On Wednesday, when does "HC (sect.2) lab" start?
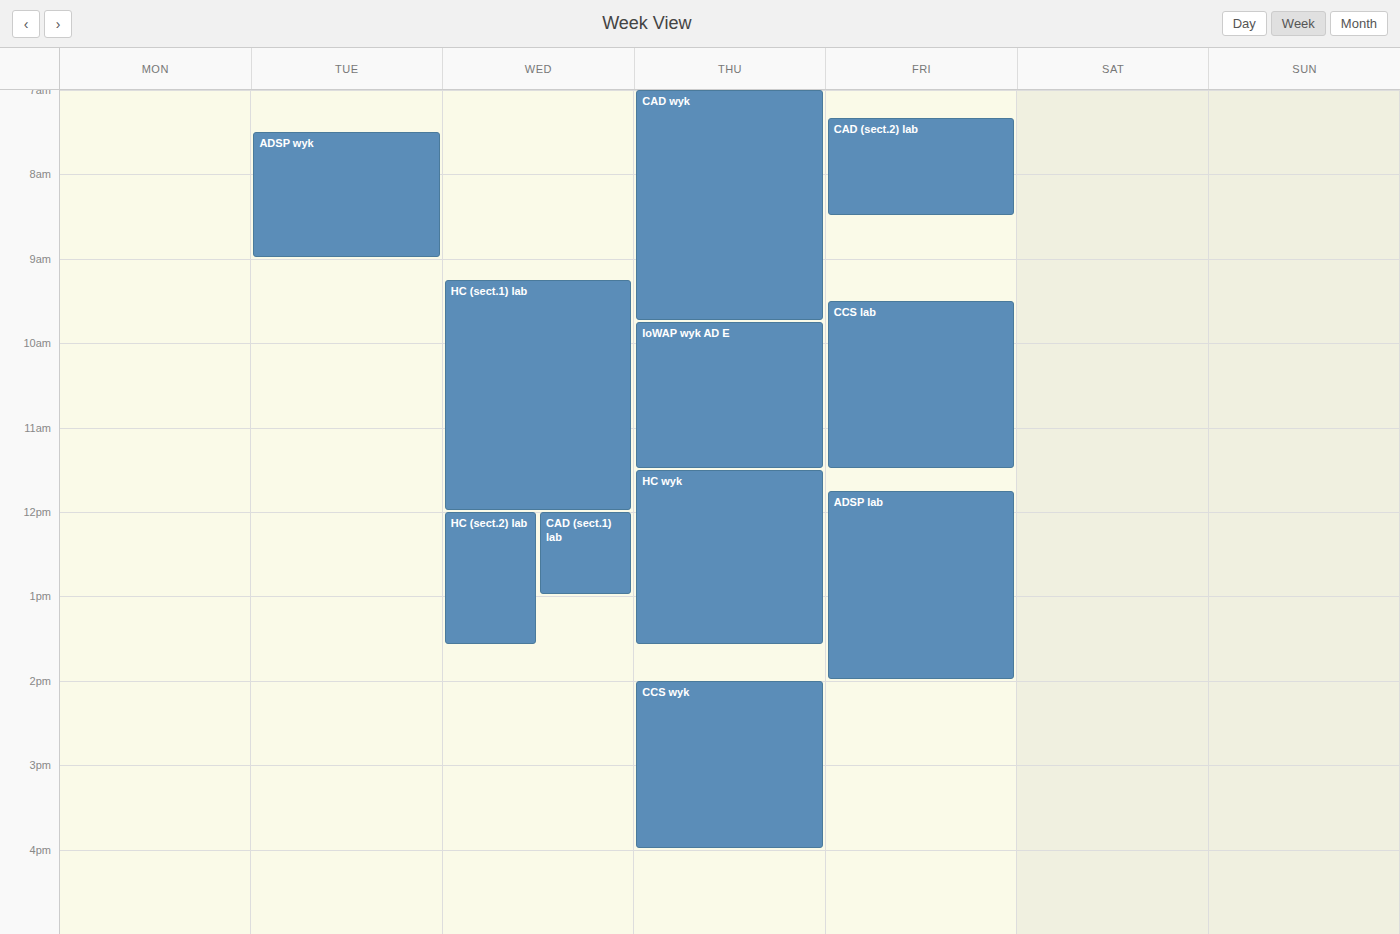
12:00 PM